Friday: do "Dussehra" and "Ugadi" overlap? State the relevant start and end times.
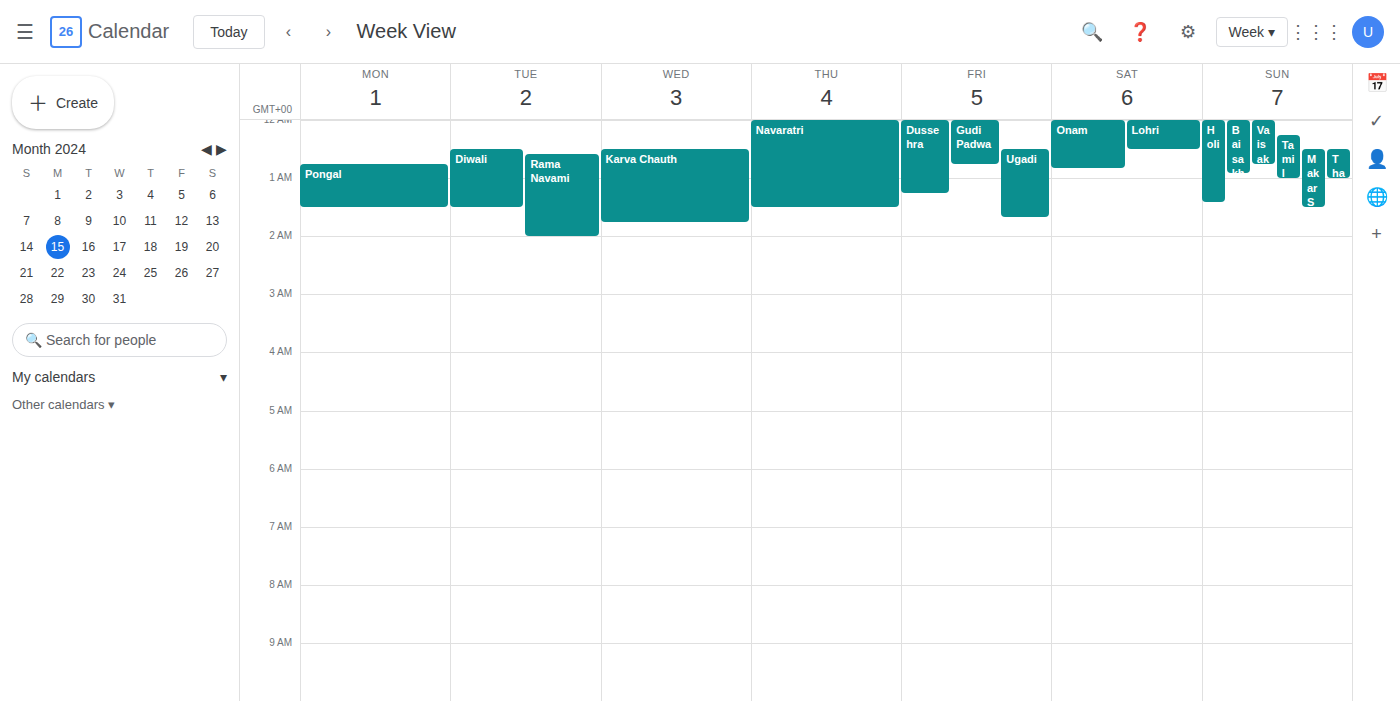
"Ugadi" starts at 12:30 AM, before "Dussehra" ends at 1:15 AM -- they overlap.